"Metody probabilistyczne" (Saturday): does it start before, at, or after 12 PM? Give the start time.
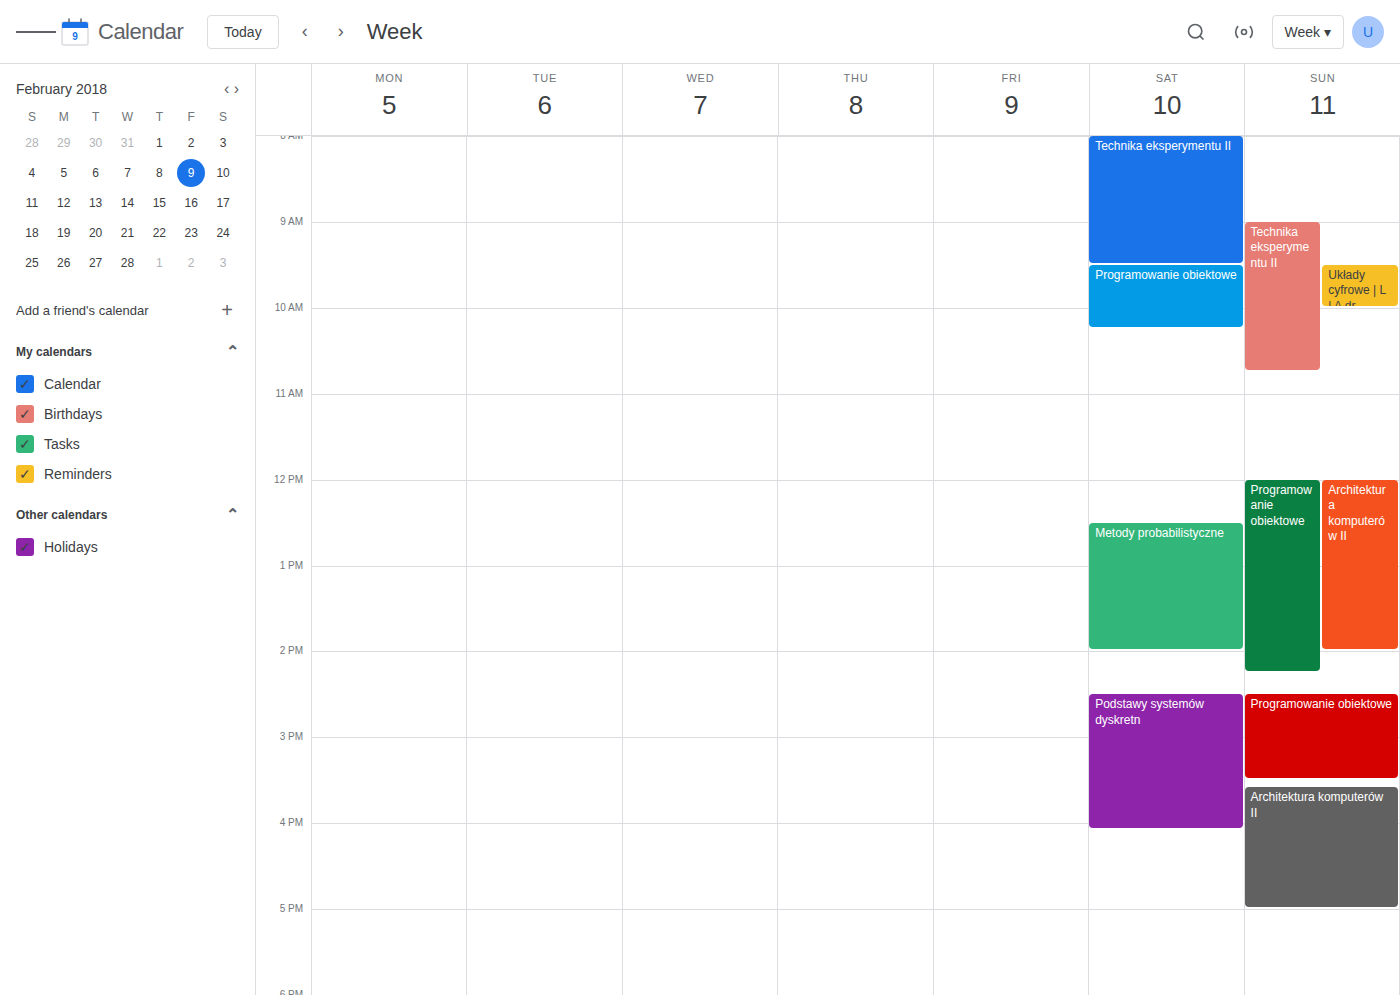
12:30 PM -- after 12 PM, 30 minutes below the 12 PM line.